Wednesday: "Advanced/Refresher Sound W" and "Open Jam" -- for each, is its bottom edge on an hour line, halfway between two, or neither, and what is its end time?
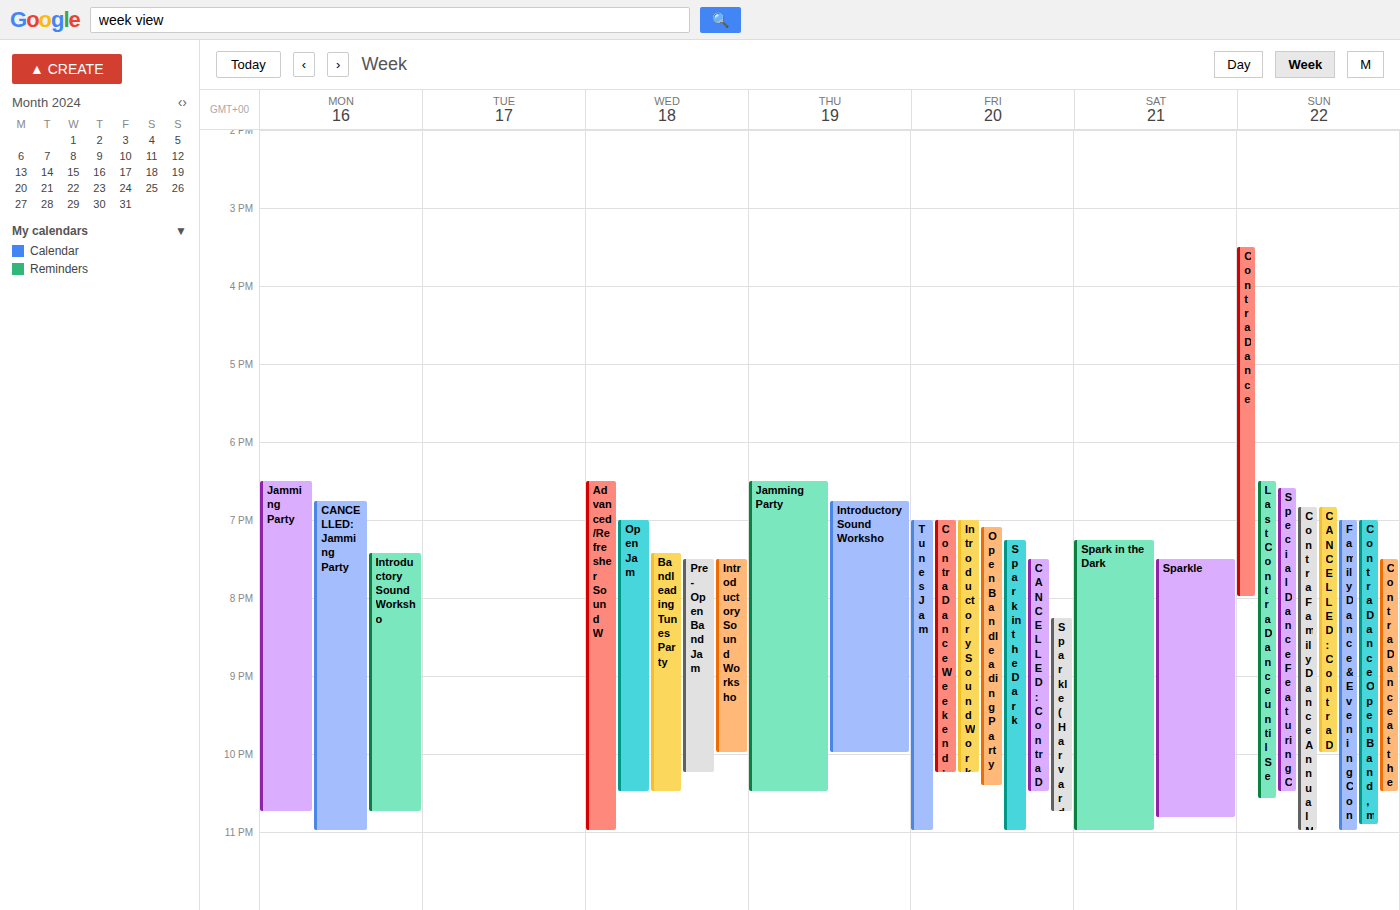
"Advanced/Refresher Sound W": 11:00 PM, exactly on the 11 PM line. "Open Jam": 10:30 PM, halfway between the 10 PM and 11 PM lines.